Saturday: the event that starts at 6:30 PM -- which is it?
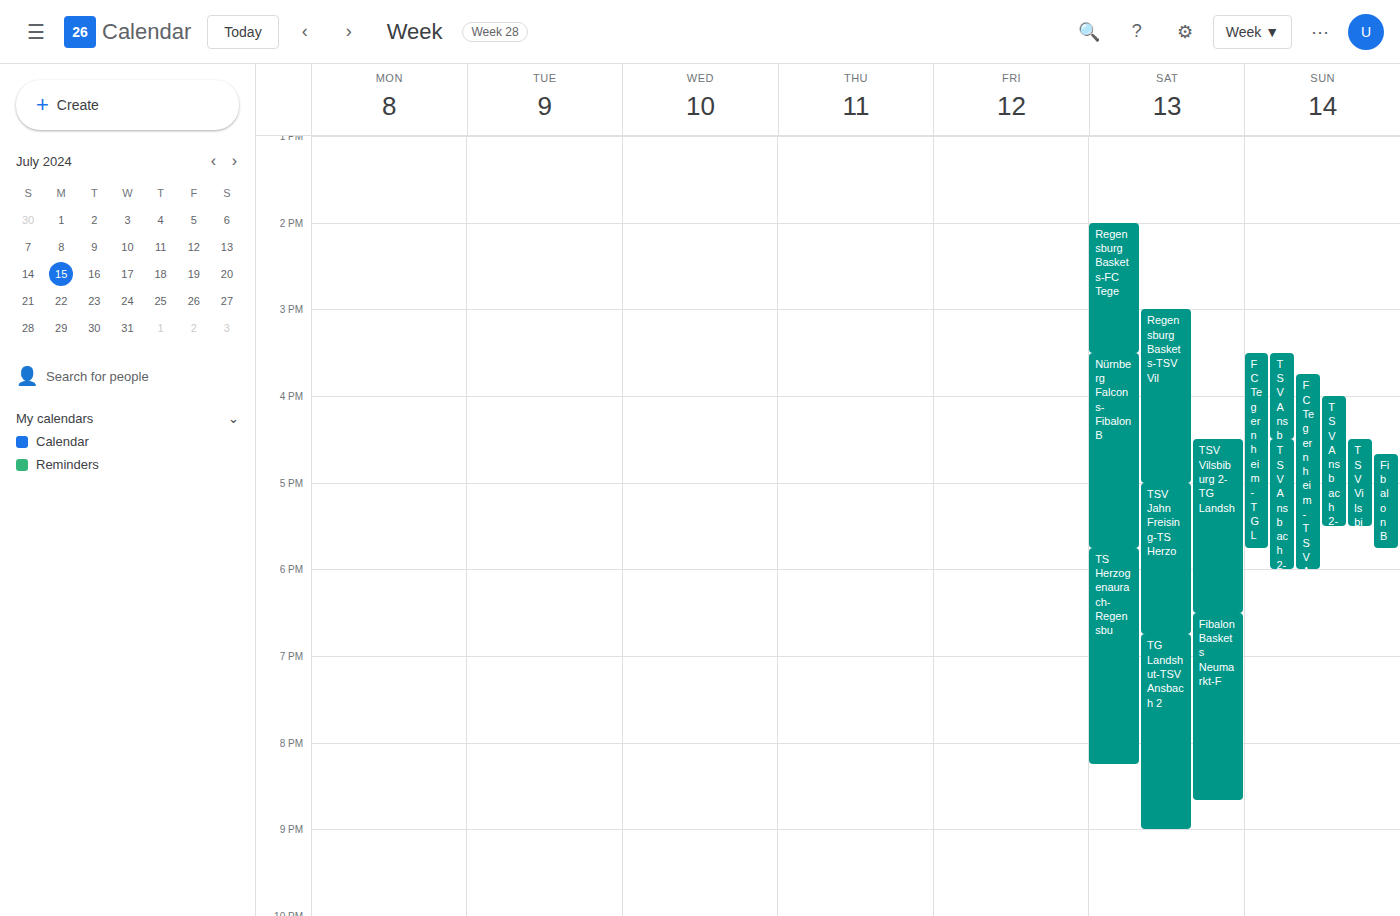
"Fibalon Baskets Neumarkt-F"